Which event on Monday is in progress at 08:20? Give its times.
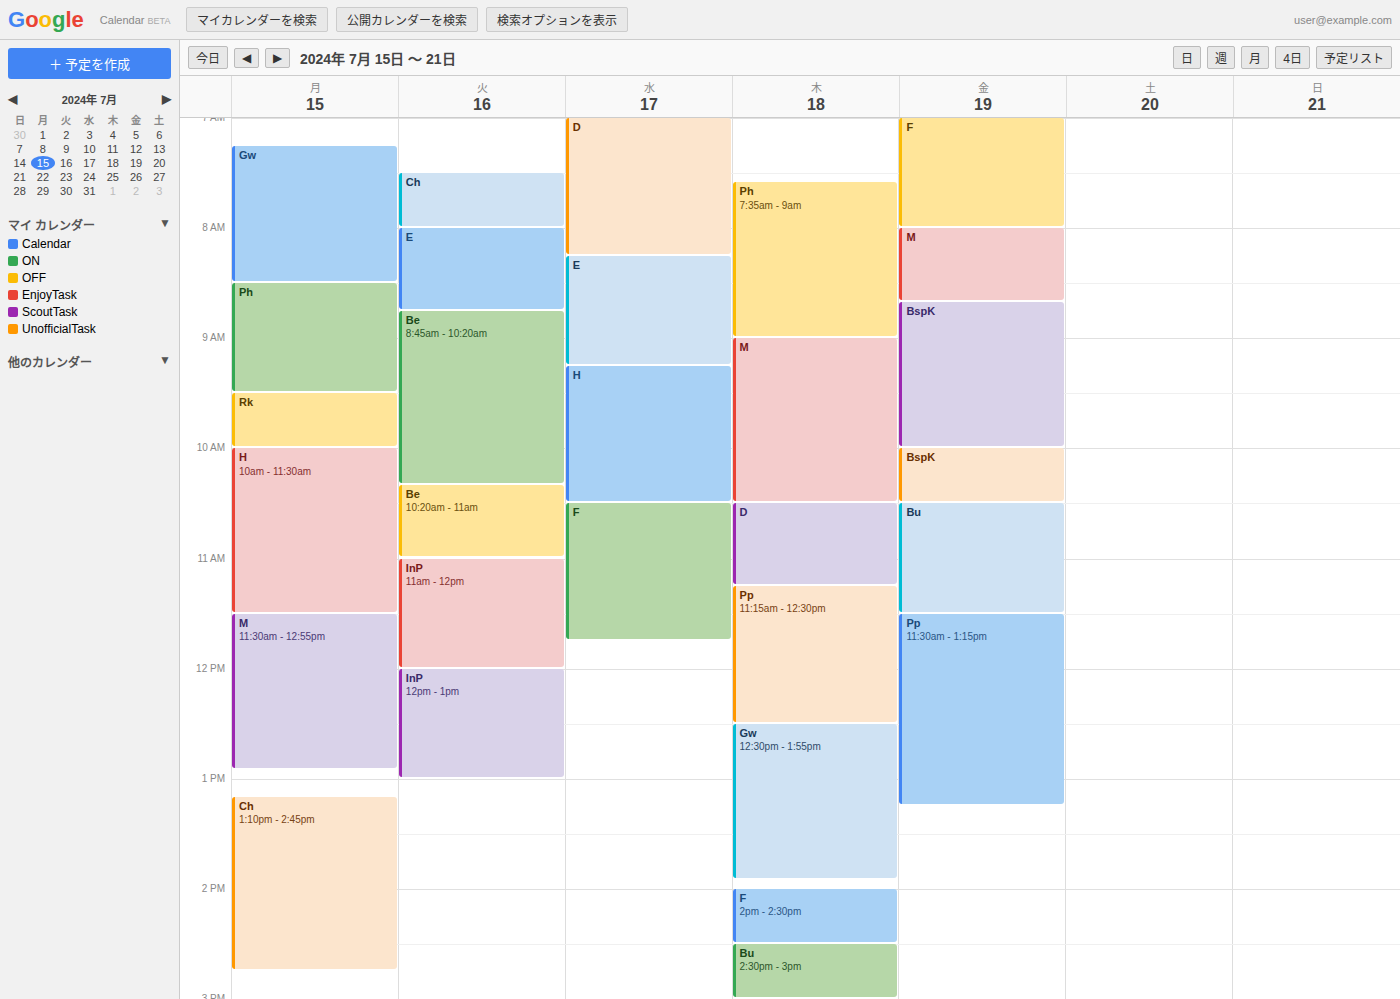
"Gw", 07:15 to 08:30